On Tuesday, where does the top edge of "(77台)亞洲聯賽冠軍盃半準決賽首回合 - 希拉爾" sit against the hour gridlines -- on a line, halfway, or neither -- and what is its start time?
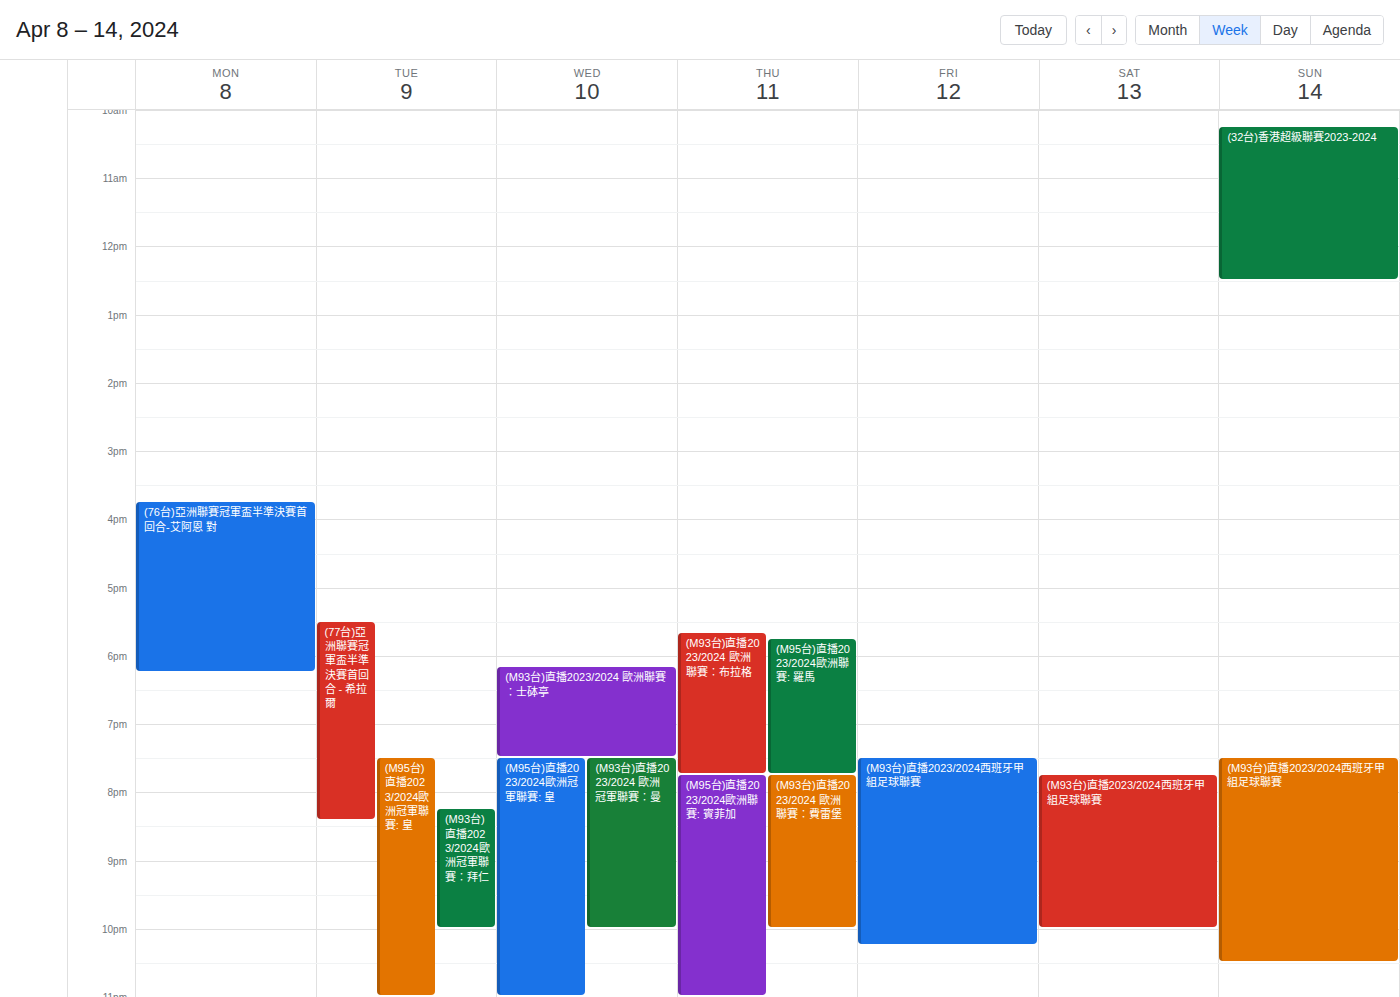
17:30 -- halfway between the 17:00 and 18:00 lines.